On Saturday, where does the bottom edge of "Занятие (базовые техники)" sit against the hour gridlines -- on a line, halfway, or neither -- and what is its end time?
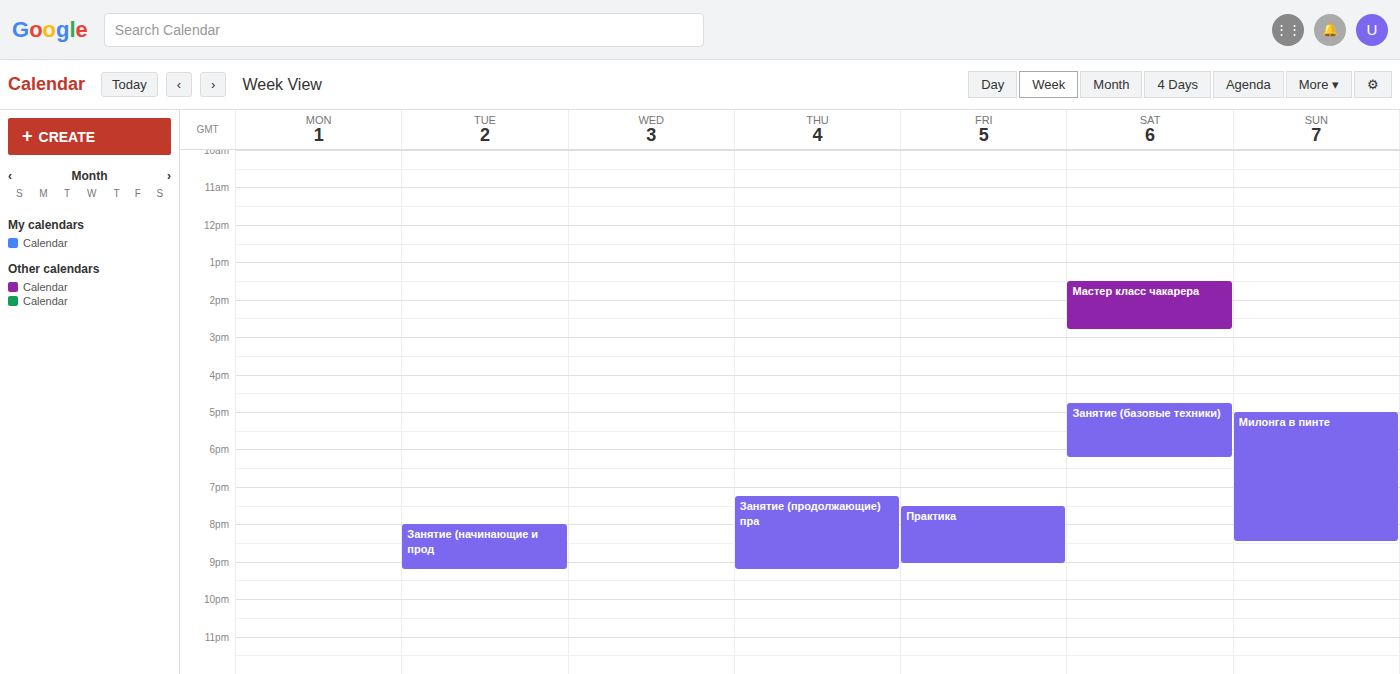
6:15 PM -- neither: a quarter of the way from the 6 PM line to the 7 PM line.